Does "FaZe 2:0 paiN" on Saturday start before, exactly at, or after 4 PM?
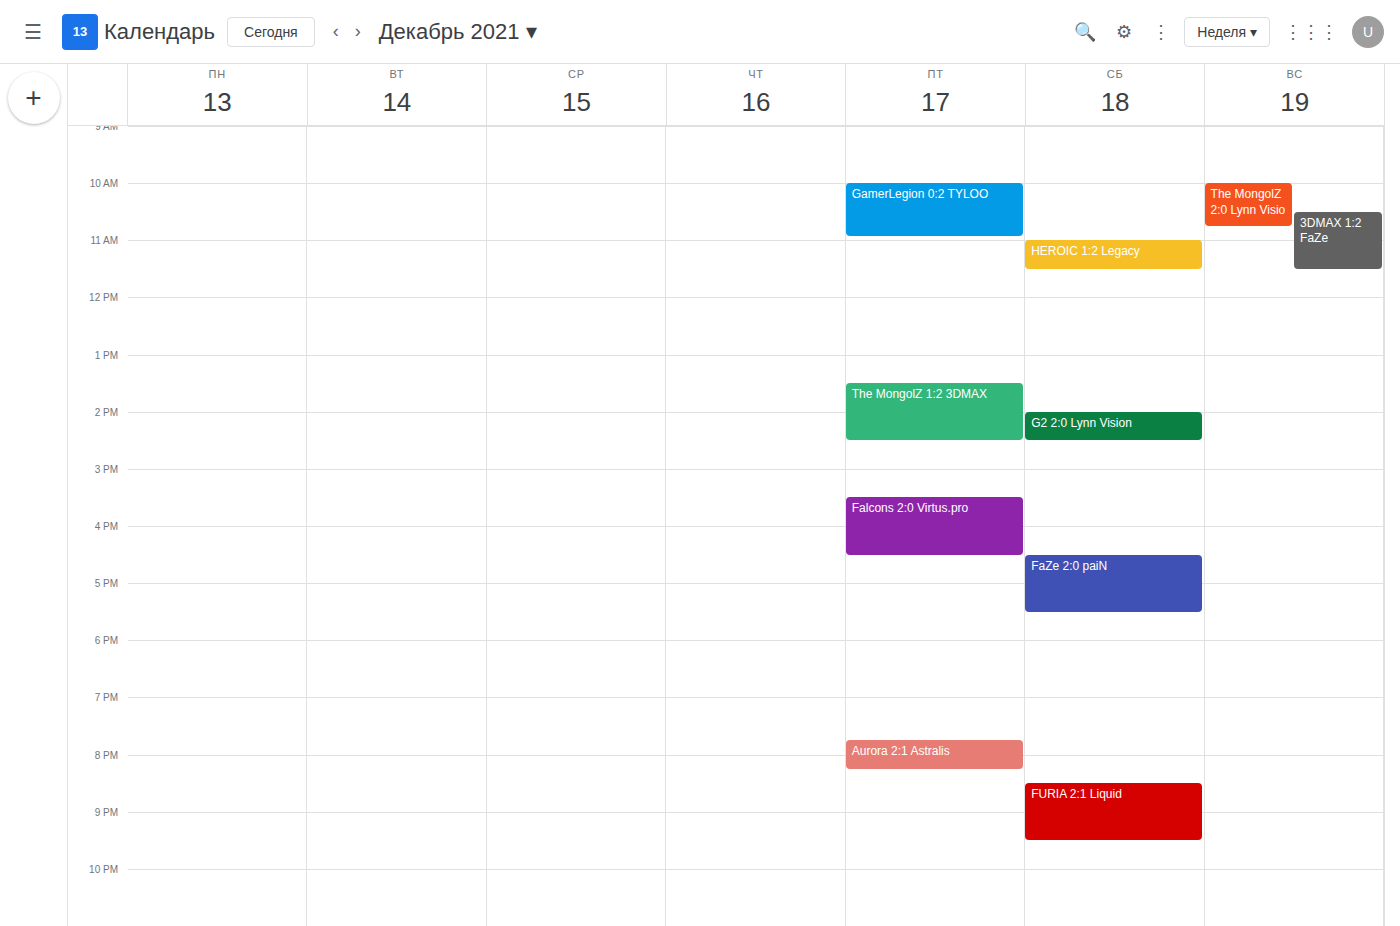
4:30 PM -- after 4 PM, 30 minutes below the 4 PM line.